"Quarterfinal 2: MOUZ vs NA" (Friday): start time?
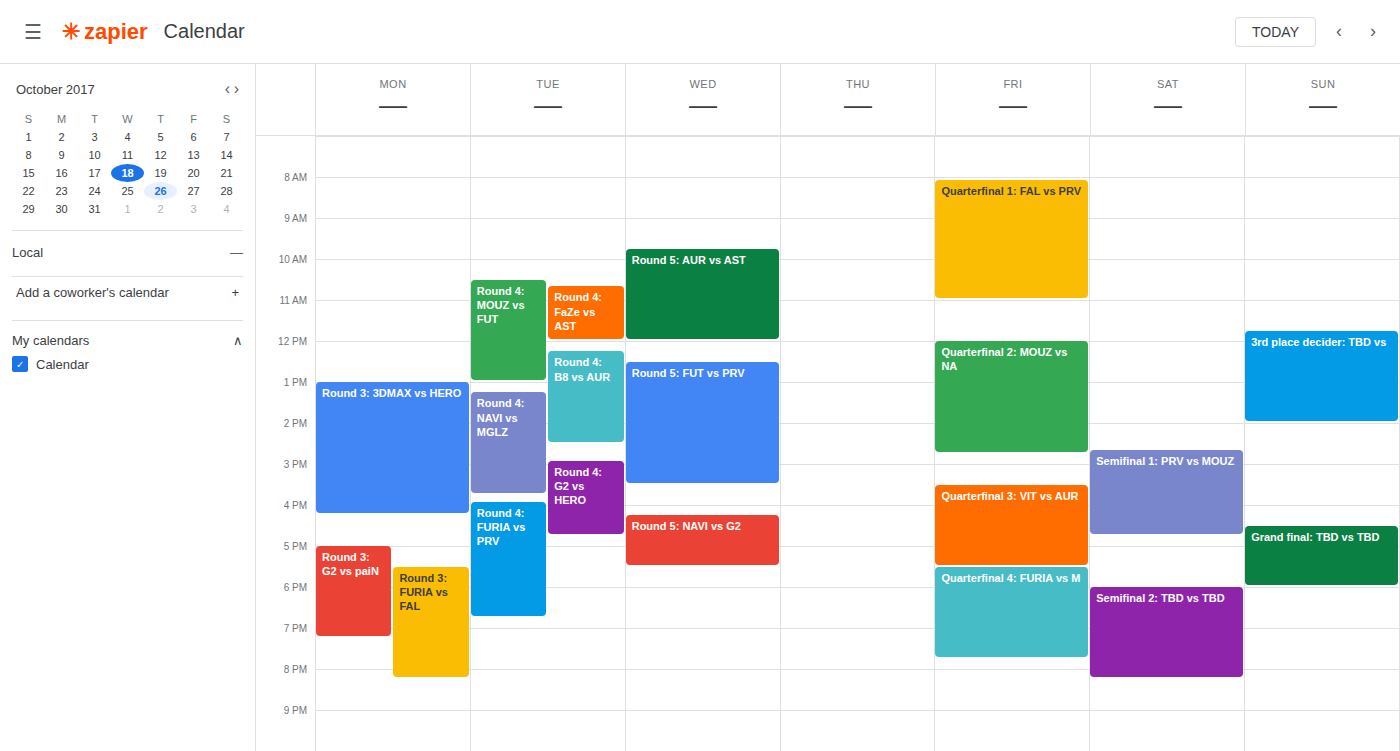
12:00 PM